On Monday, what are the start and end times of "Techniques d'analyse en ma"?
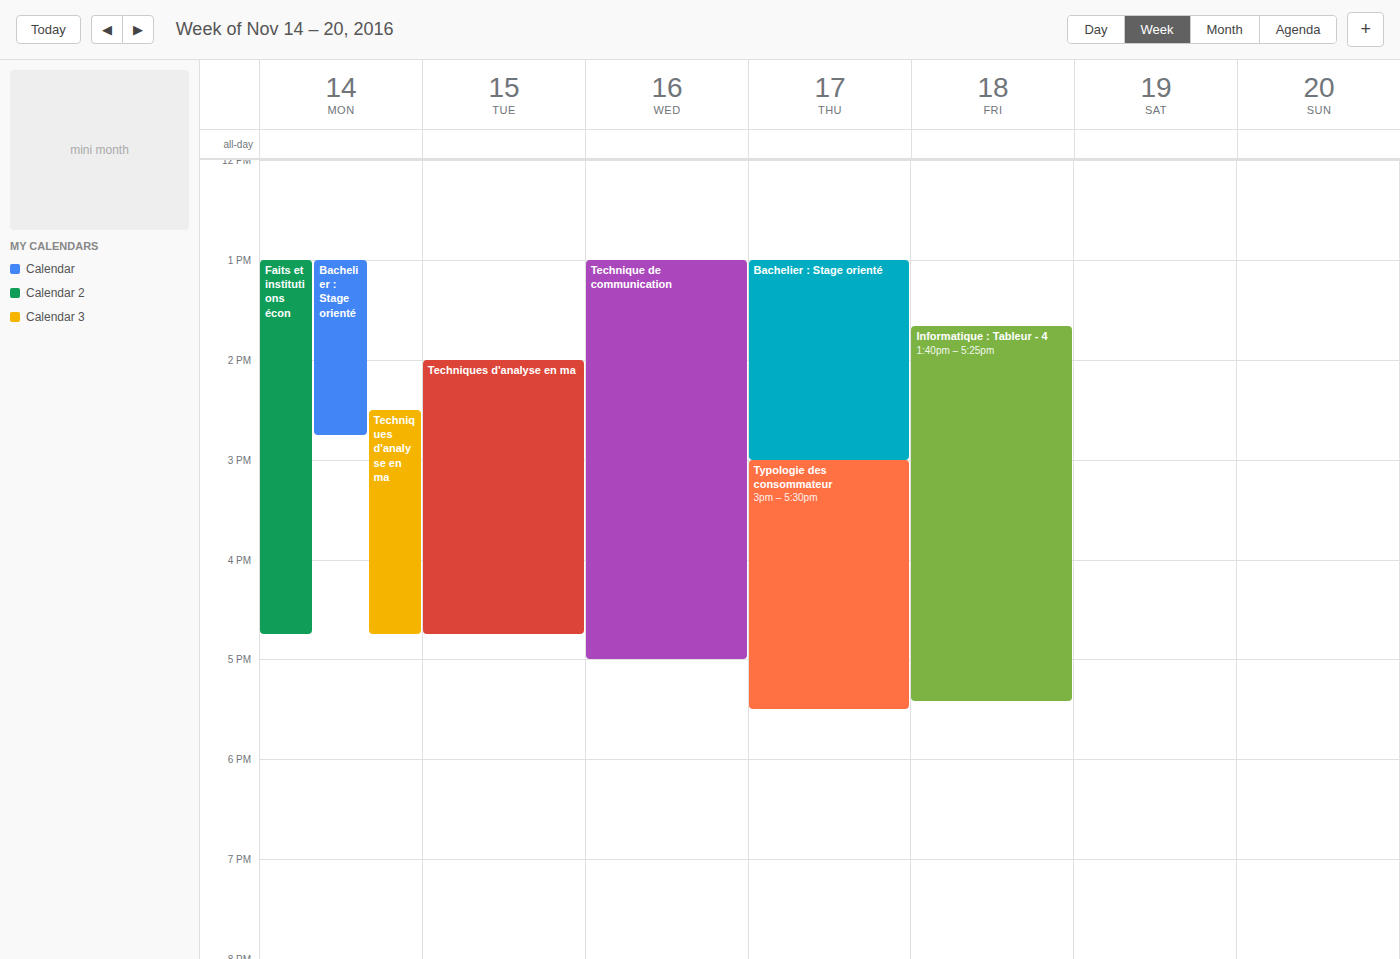
2:30 PM to 4:45 PM